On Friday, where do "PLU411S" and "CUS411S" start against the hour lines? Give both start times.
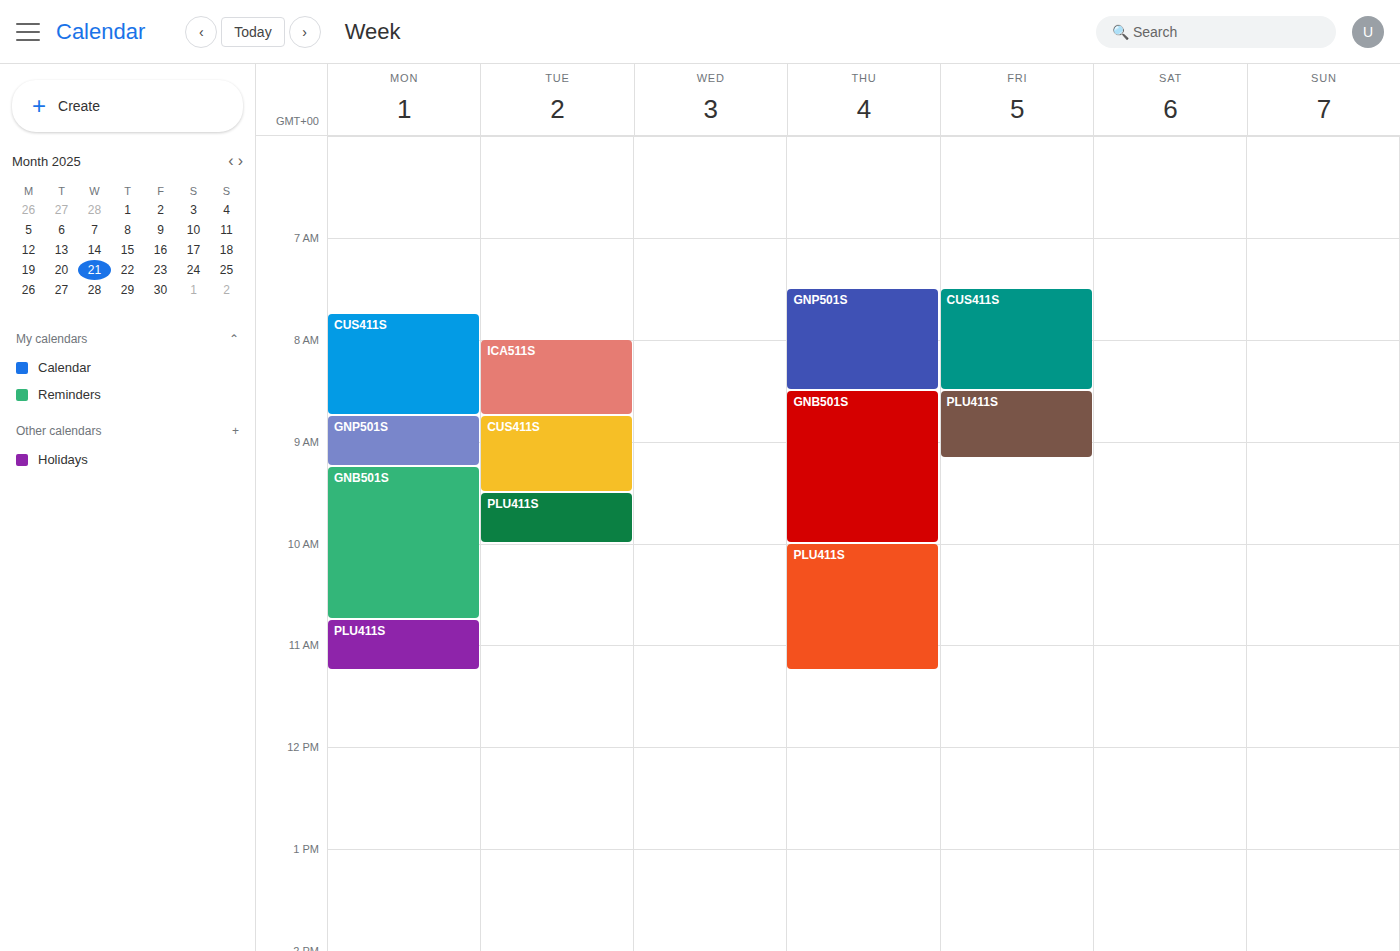
"PLU411S": 8:30 AM, halfway between the 8 AM and 9 AM lines. "CUS411S": 7:30 AM, halfway between the 7 AM and 8 AM lines.